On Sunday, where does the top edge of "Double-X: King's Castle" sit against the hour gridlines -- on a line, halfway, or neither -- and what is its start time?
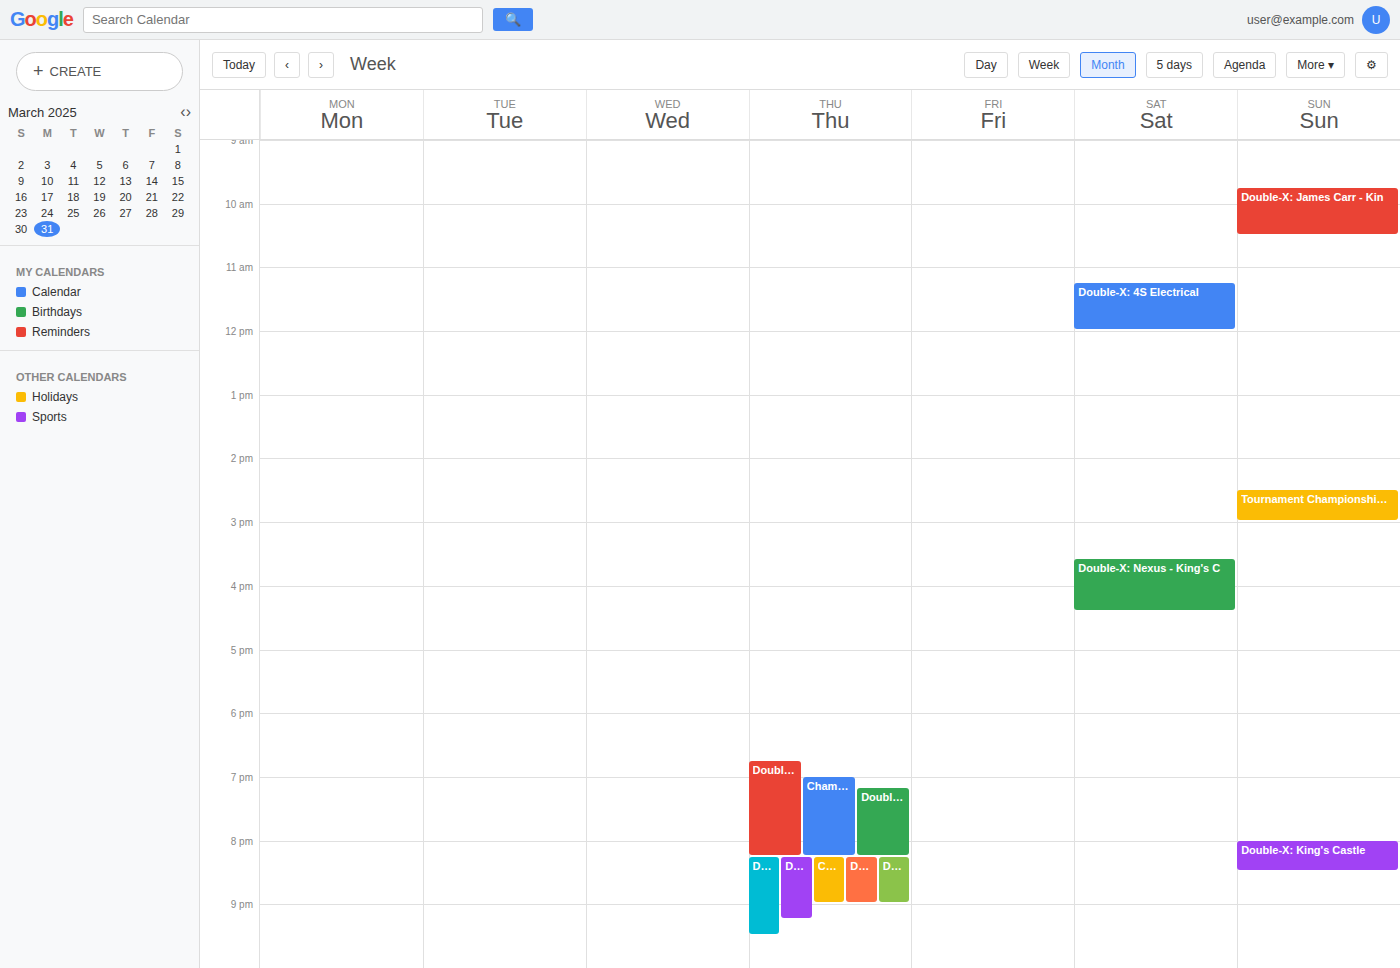
8:00 PM -- exactly on the 8 PM line.